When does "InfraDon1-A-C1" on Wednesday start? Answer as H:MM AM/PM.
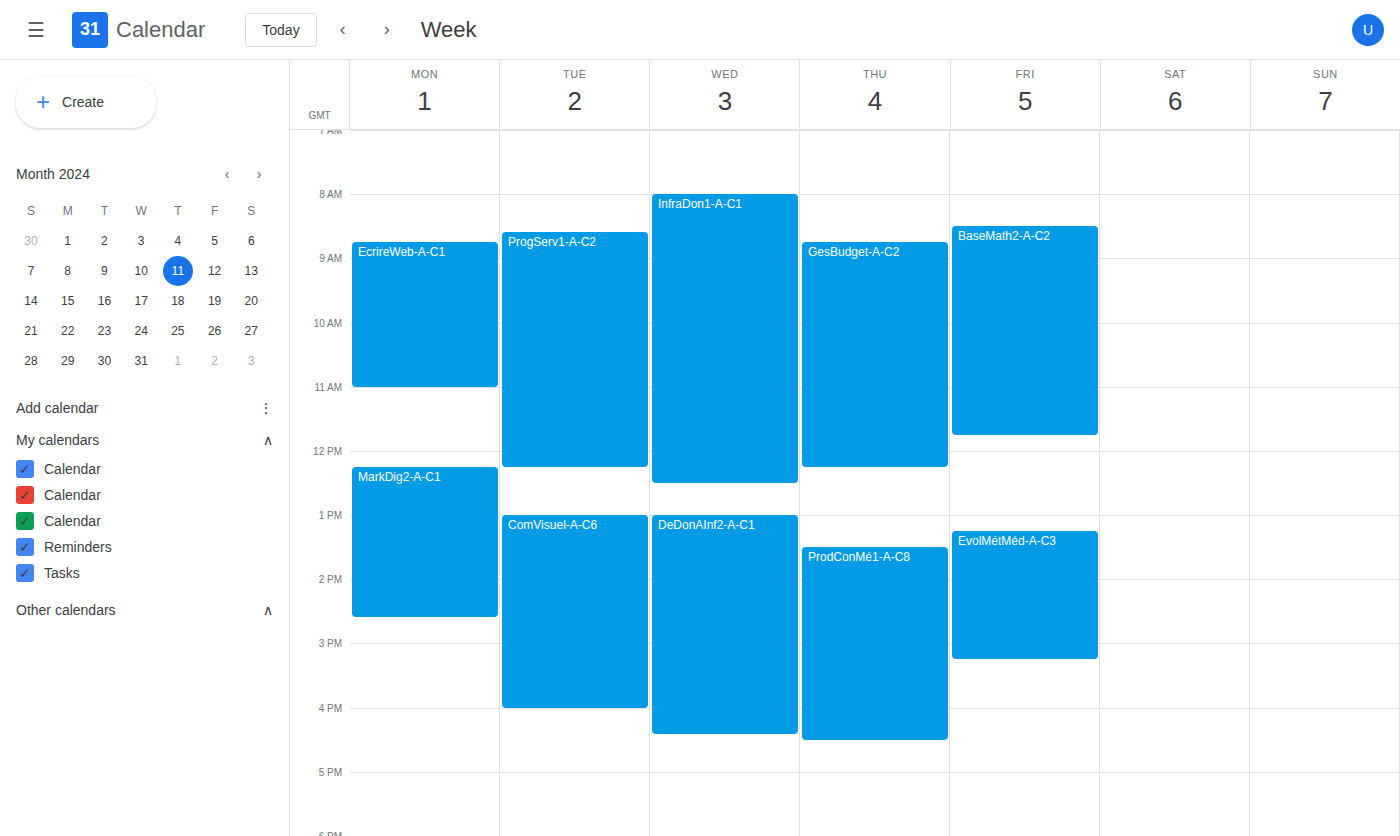
8:00 AM